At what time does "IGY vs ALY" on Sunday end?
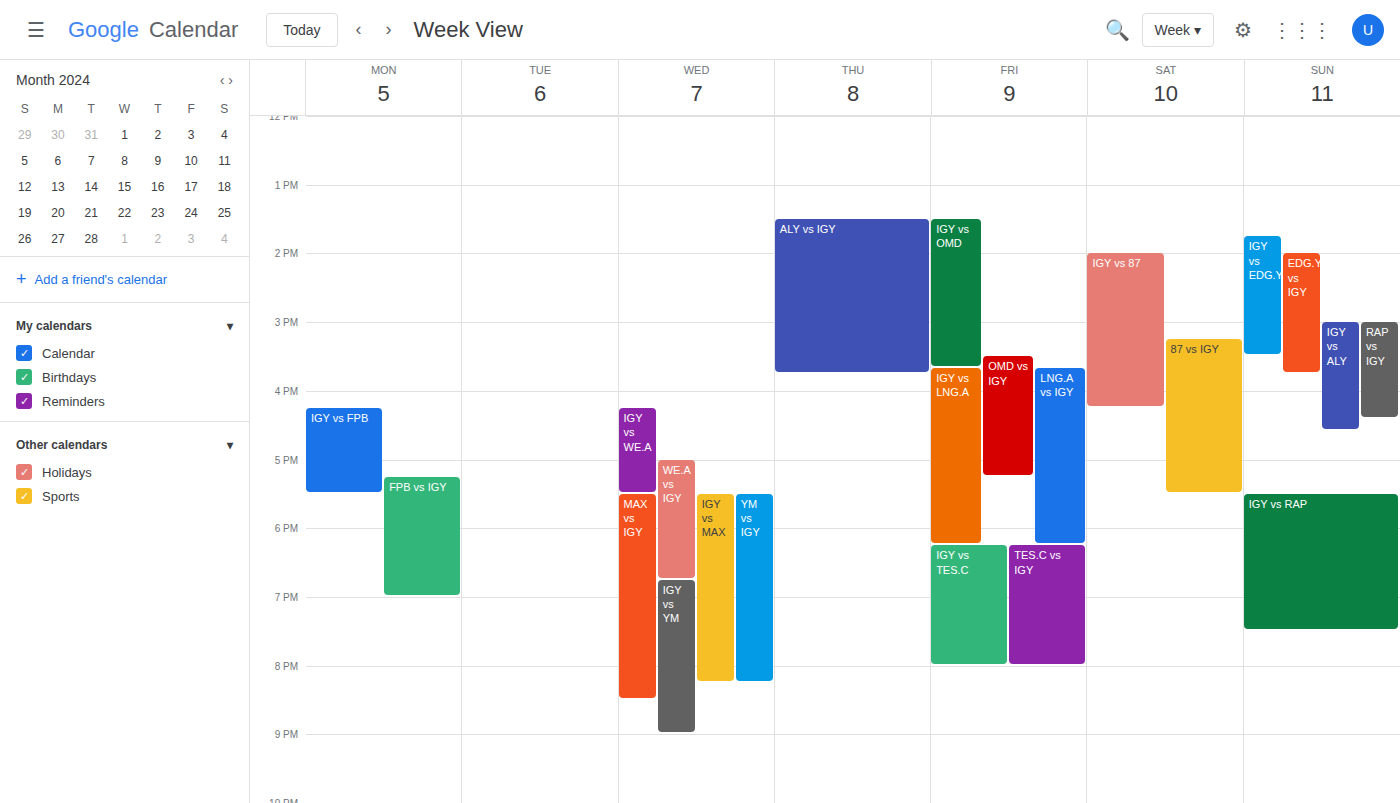
4:35 PM